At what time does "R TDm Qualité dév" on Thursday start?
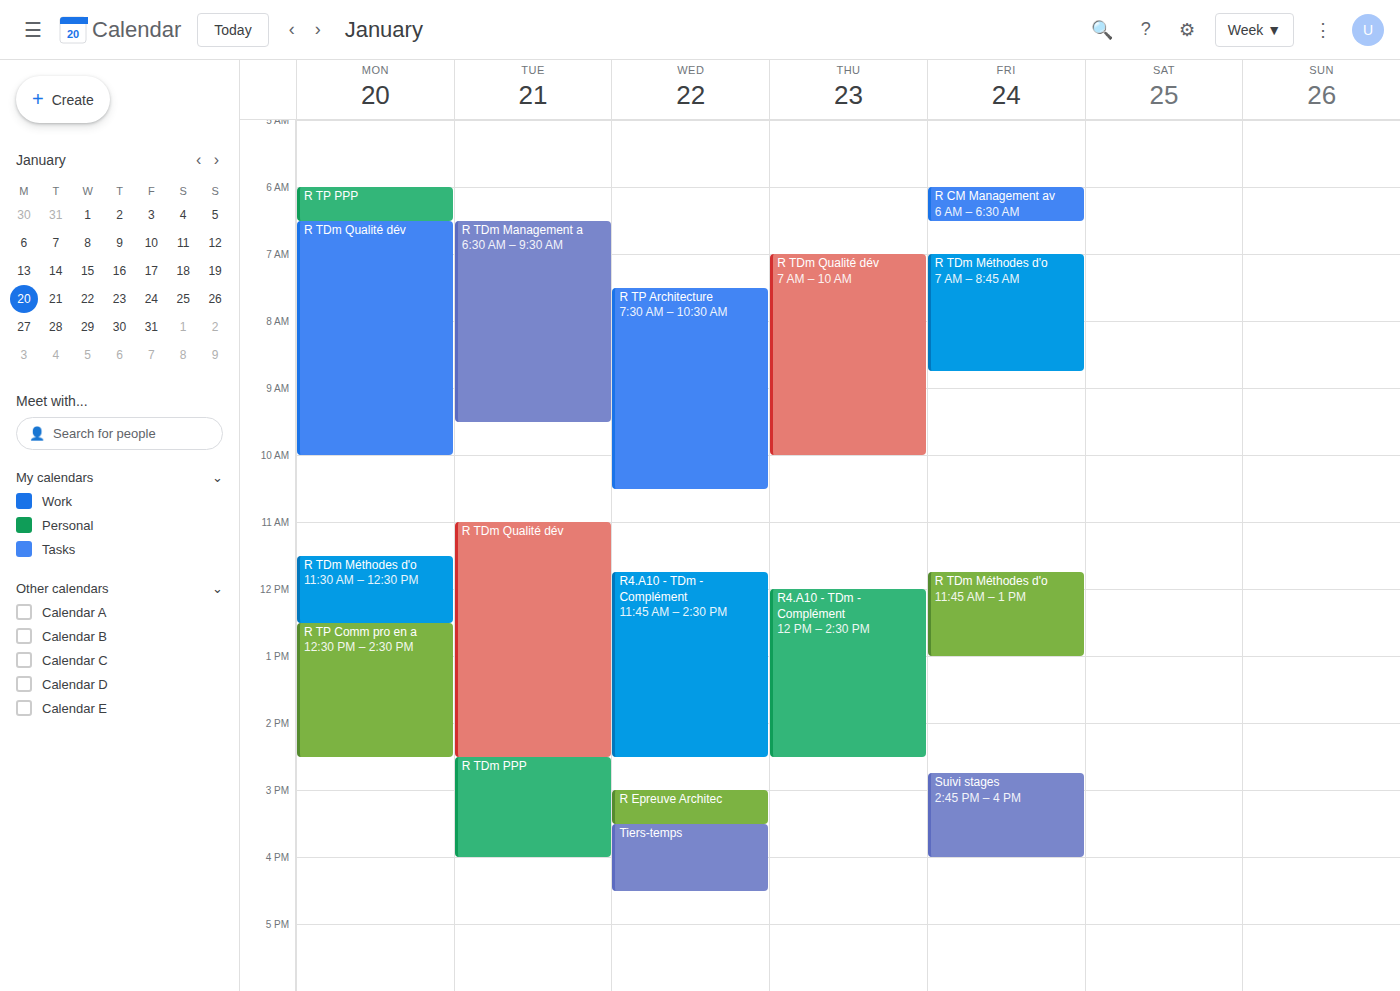
07:00